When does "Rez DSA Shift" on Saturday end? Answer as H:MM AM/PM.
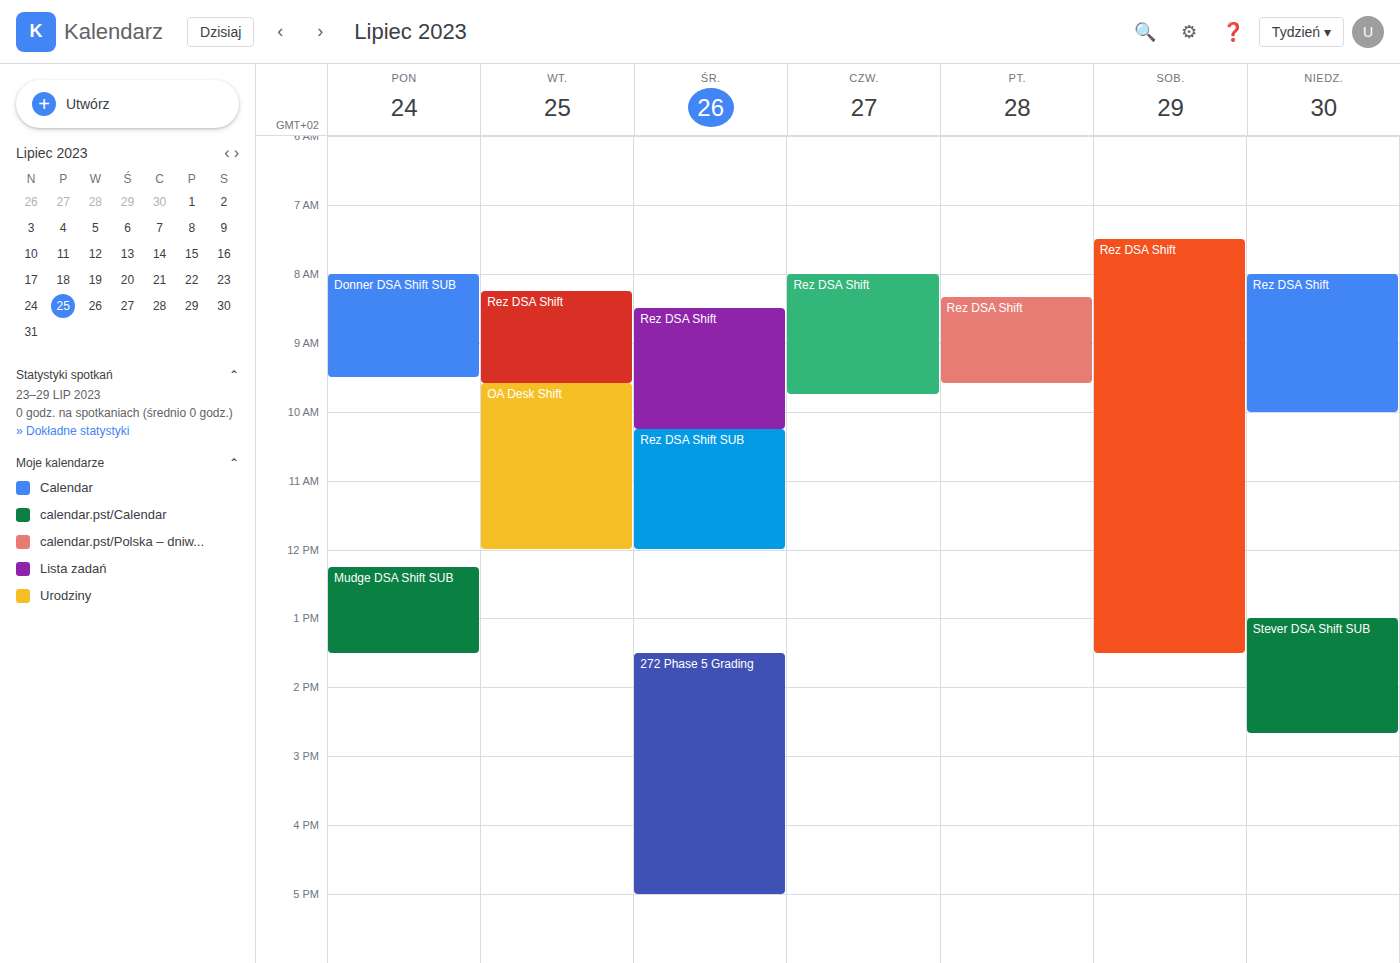
1:30 PM